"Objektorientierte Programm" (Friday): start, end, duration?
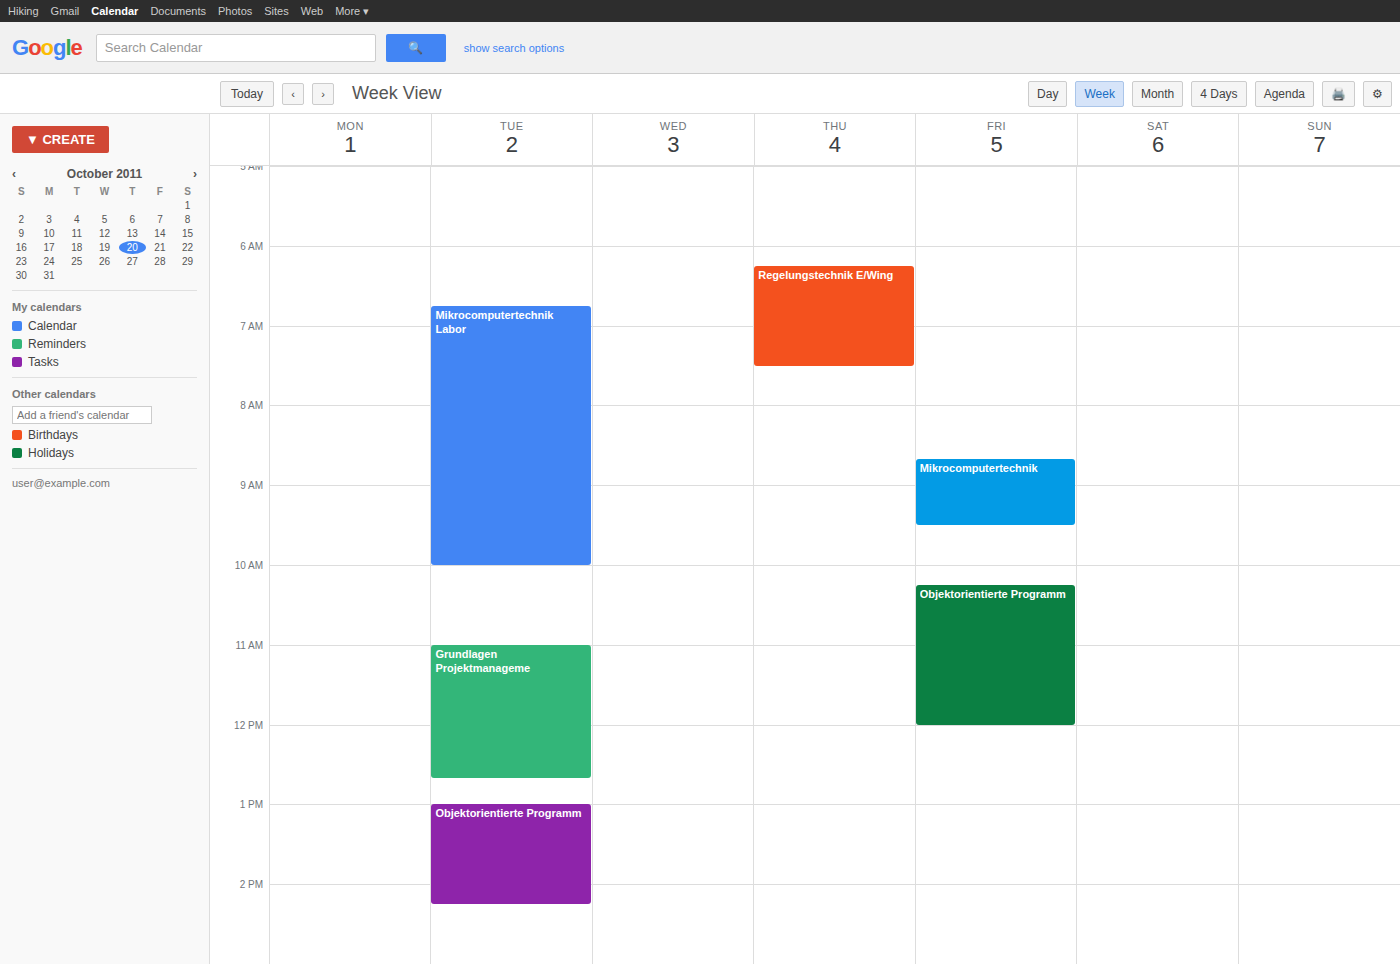
10:15 AM to 12:00 PM, 1 hour 45 minutes